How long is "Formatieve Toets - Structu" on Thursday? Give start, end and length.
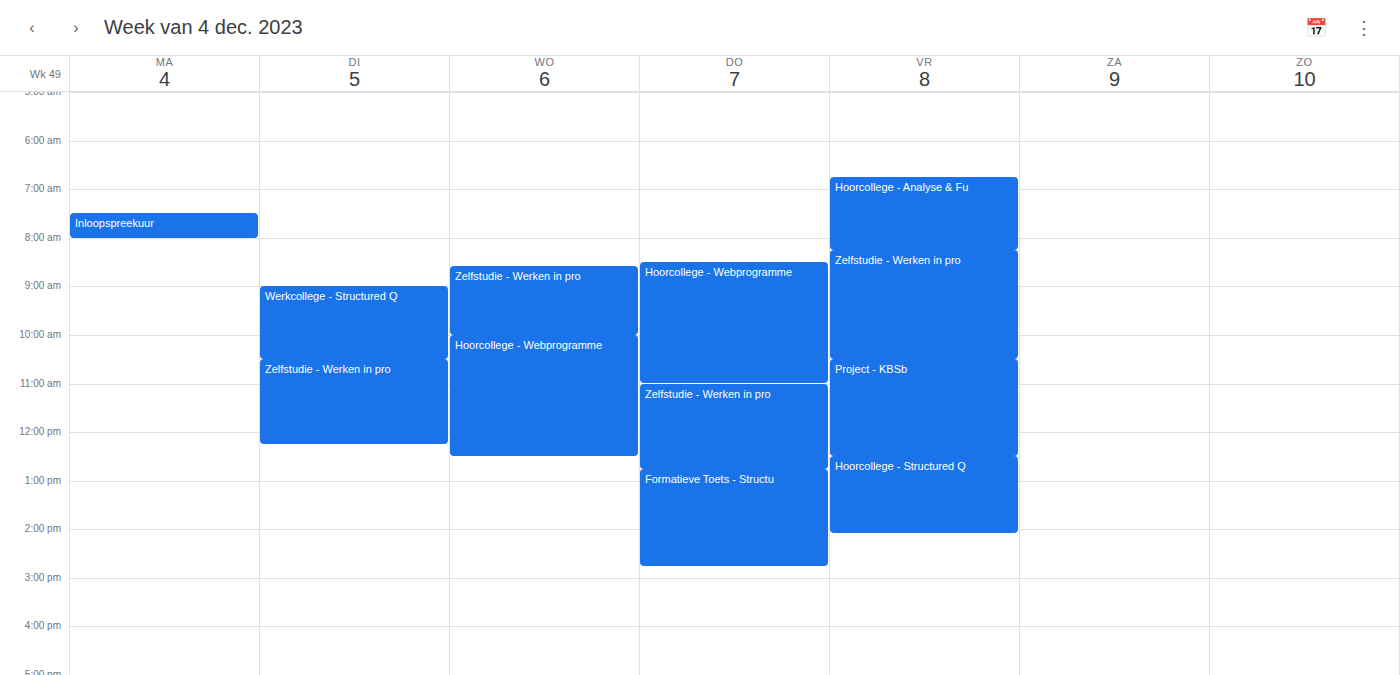
12:45 PM to 2:45 PM, 2 hours